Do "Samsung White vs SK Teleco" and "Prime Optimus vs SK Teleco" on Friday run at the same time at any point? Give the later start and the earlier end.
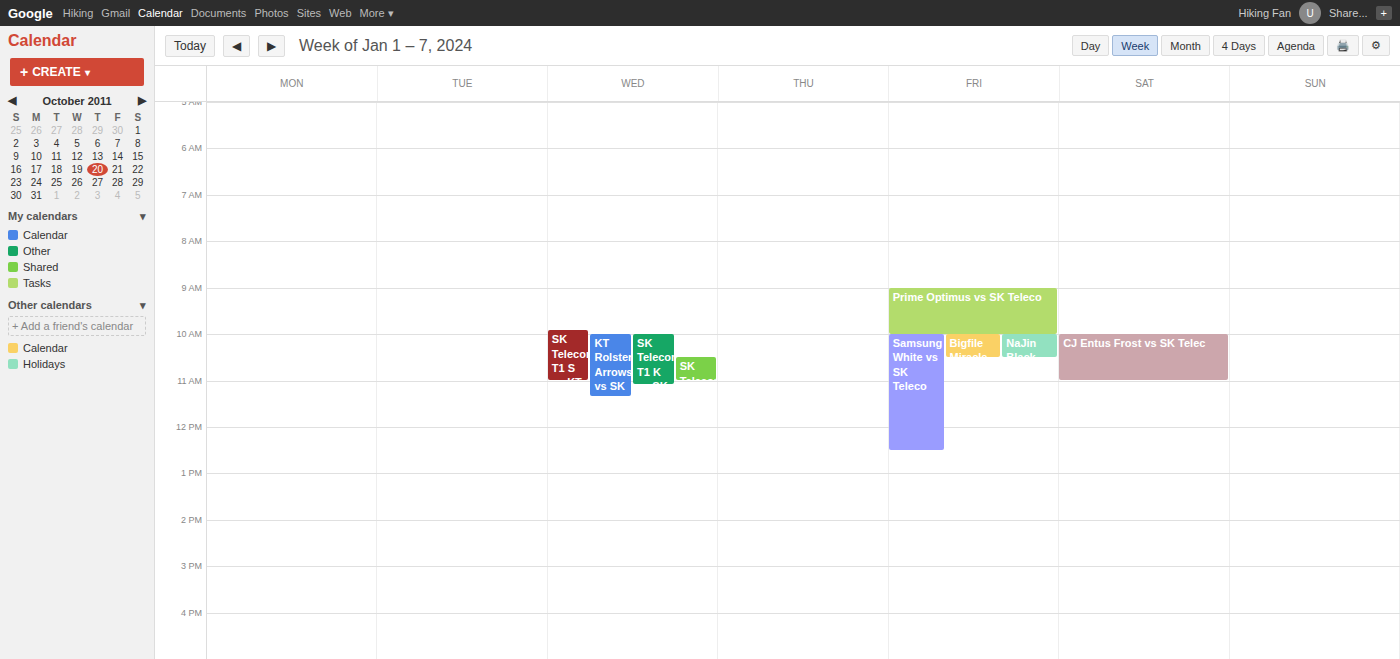
"Prime Optimus vs SK Teleco" ends at 10:00, exactly when "Samsung White vs SK Teleco" starts -- they touch but do not overlap.